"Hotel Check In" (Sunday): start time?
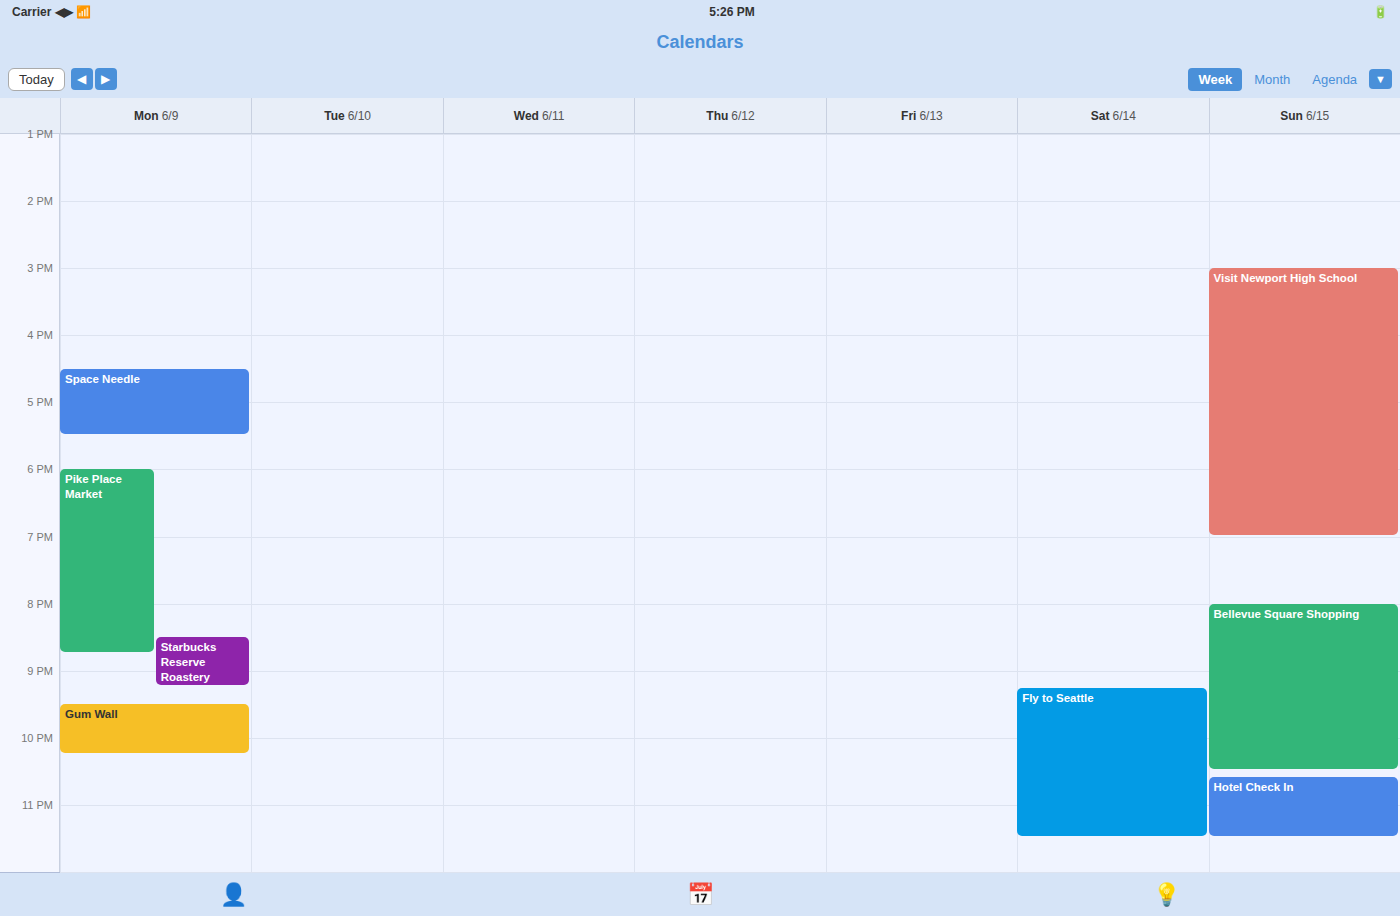
10:35 PM